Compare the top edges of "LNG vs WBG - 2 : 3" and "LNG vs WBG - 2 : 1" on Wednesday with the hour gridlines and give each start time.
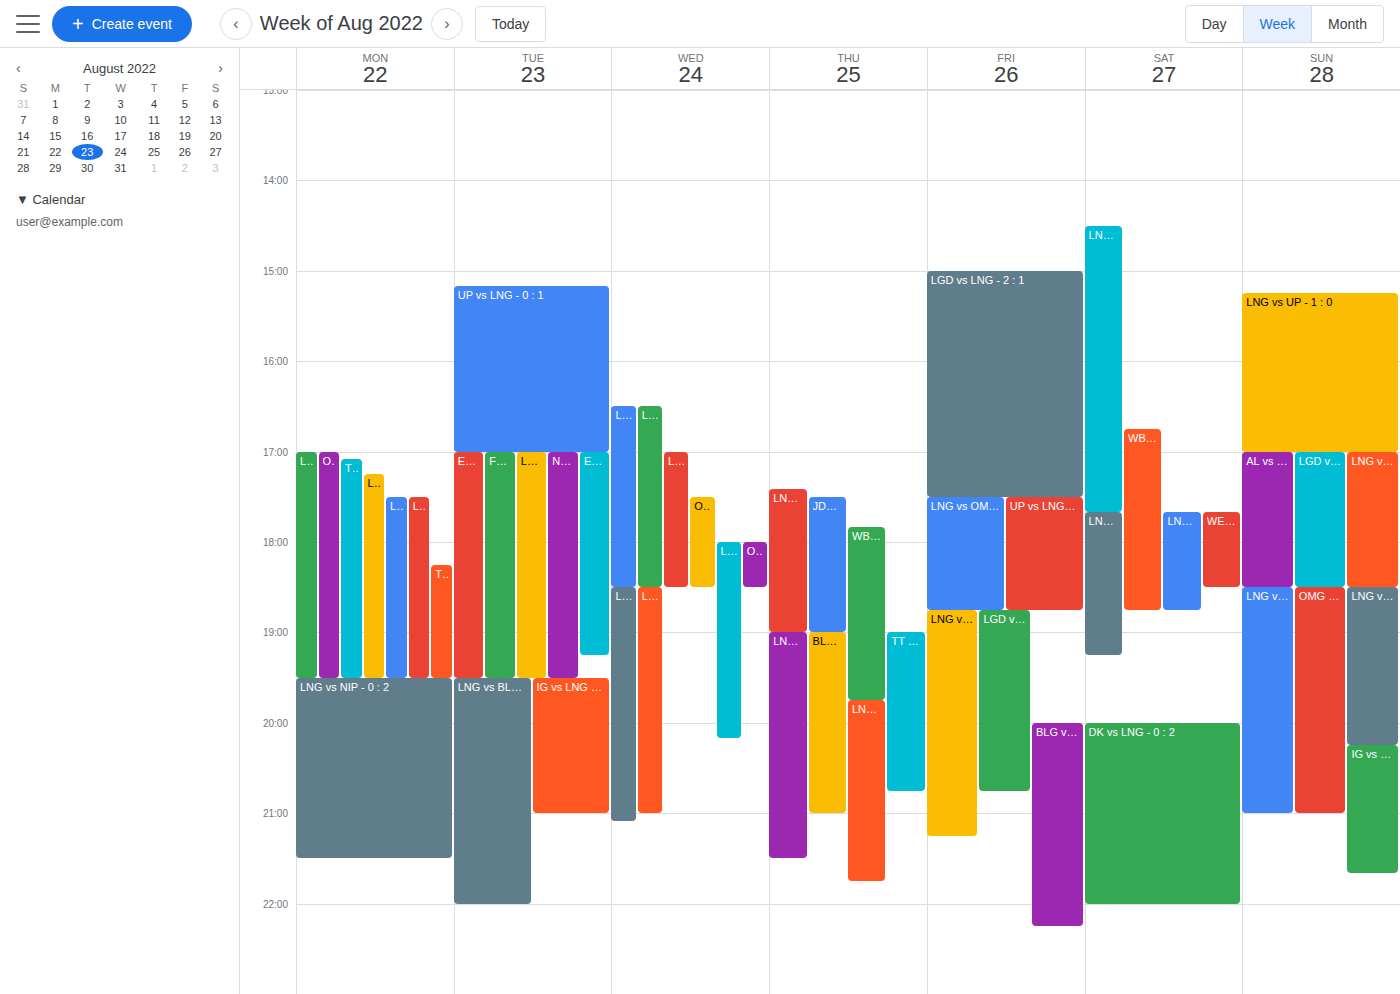
"LNG vs WBG - 2 : 3": 6:00 PM, exactly on the 6 PM line. "LNG vs WBG - 2 : 1": 6:30 PM, halfway between the 6 PM and 7 PM lines.